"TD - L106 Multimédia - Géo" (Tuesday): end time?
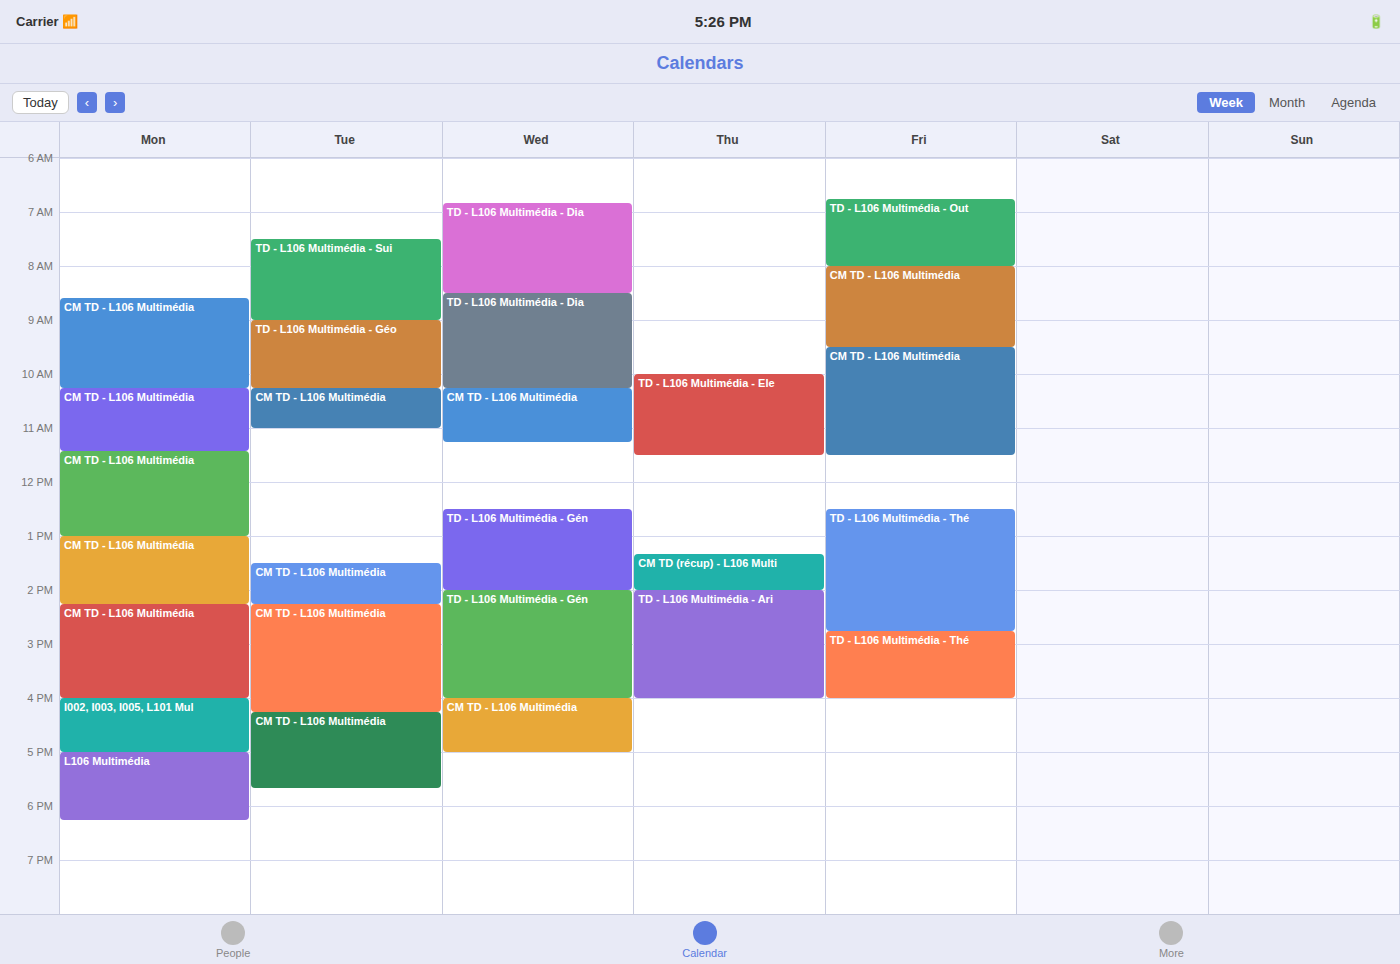
10:15 AM